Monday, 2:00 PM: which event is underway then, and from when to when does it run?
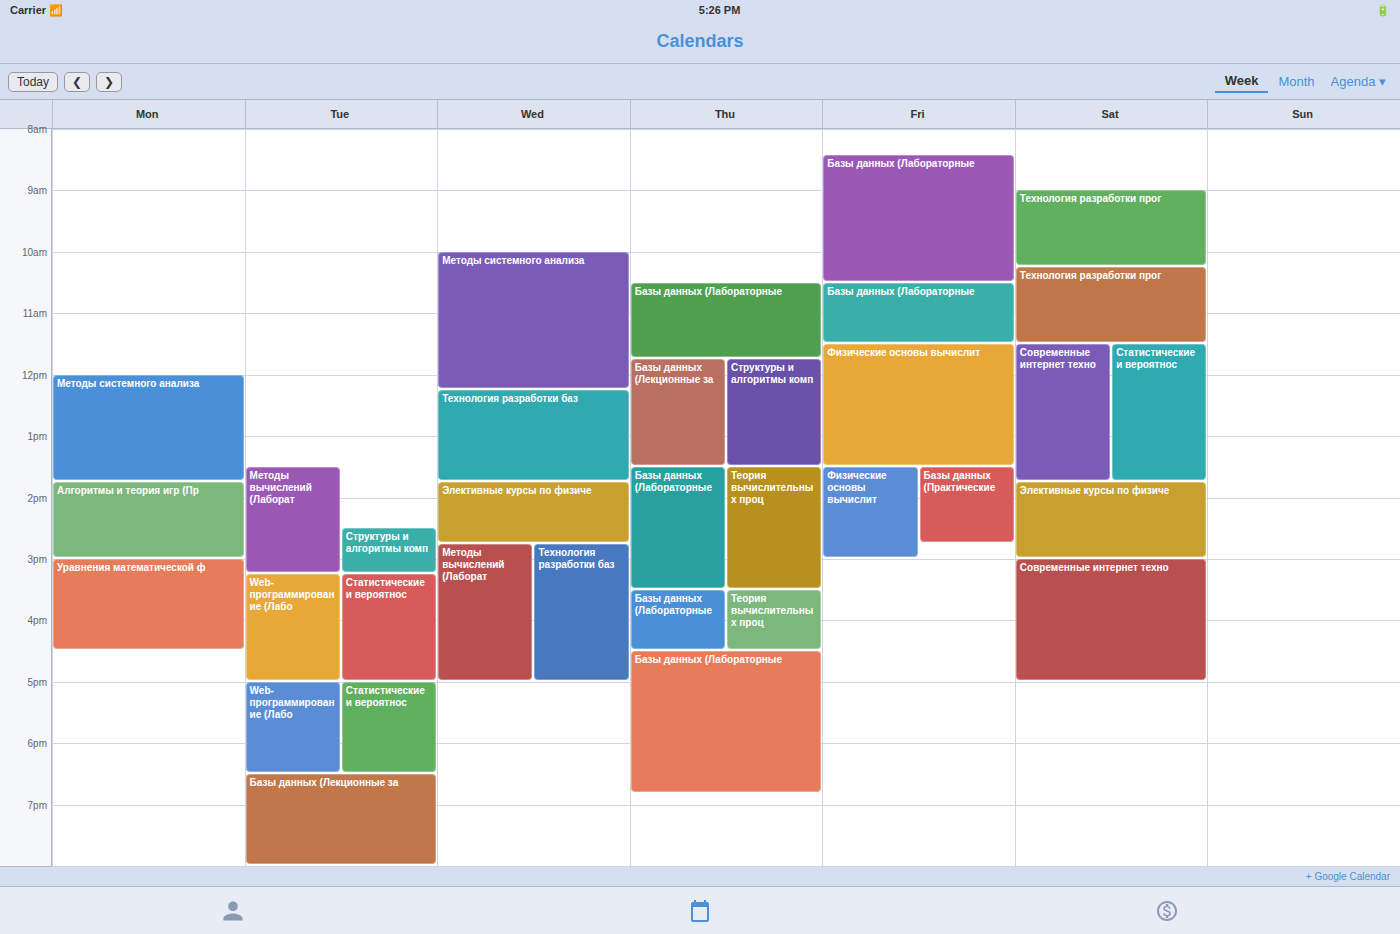
"Алгоритмы и теория игр (Пр", 1:45 PM to 3:00 PM